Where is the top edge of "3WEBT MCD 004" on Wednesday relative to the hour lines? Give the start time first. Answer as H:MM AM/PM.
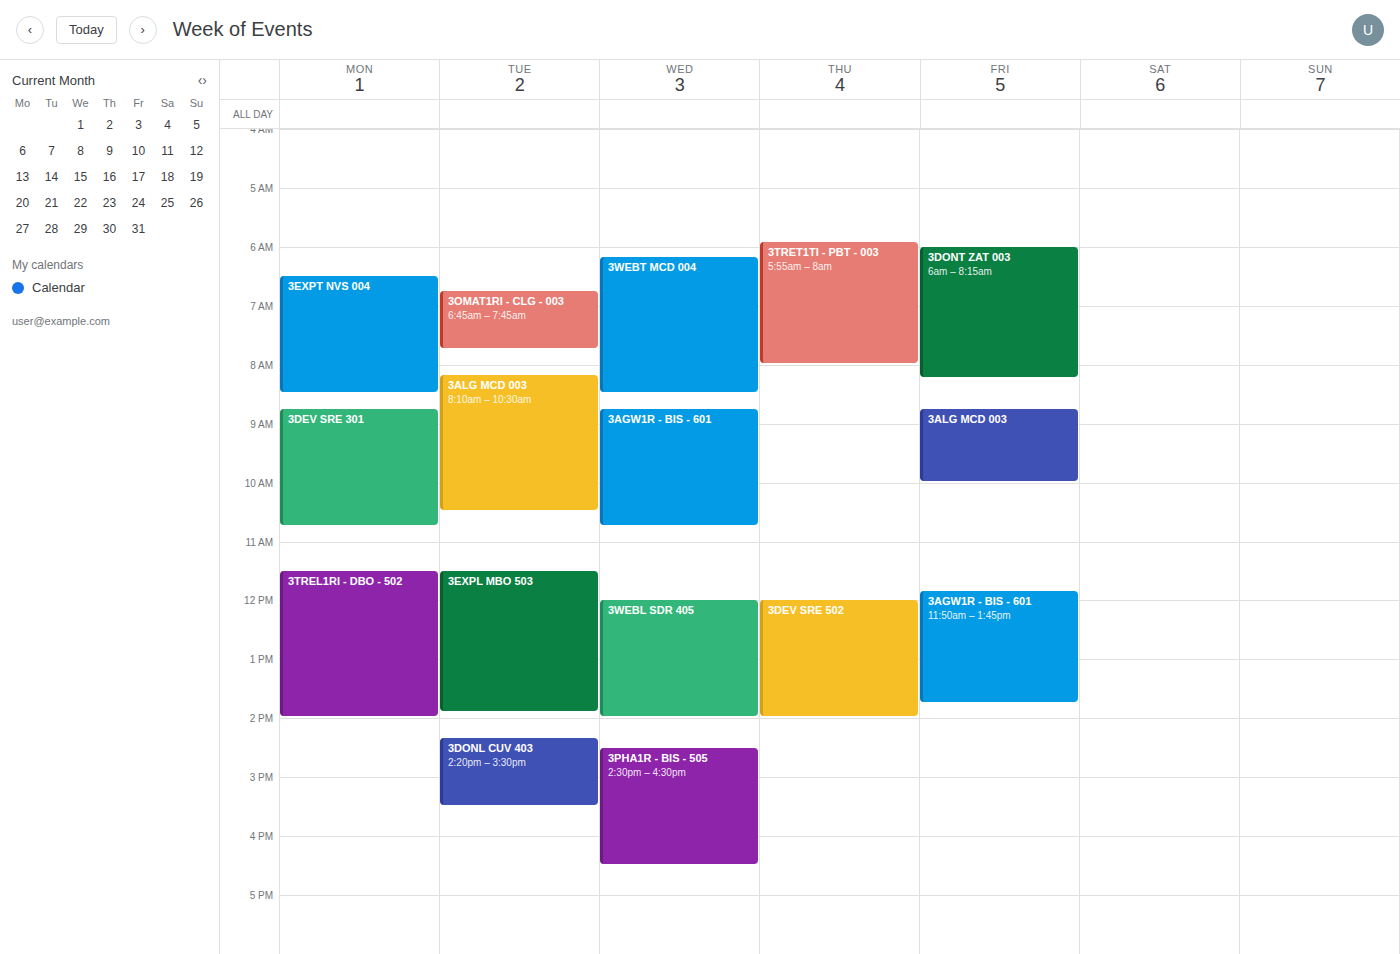
6:10 AM -- neither: 10 minutes below the 6 AM line and 50 minutes above the 7 AM line.